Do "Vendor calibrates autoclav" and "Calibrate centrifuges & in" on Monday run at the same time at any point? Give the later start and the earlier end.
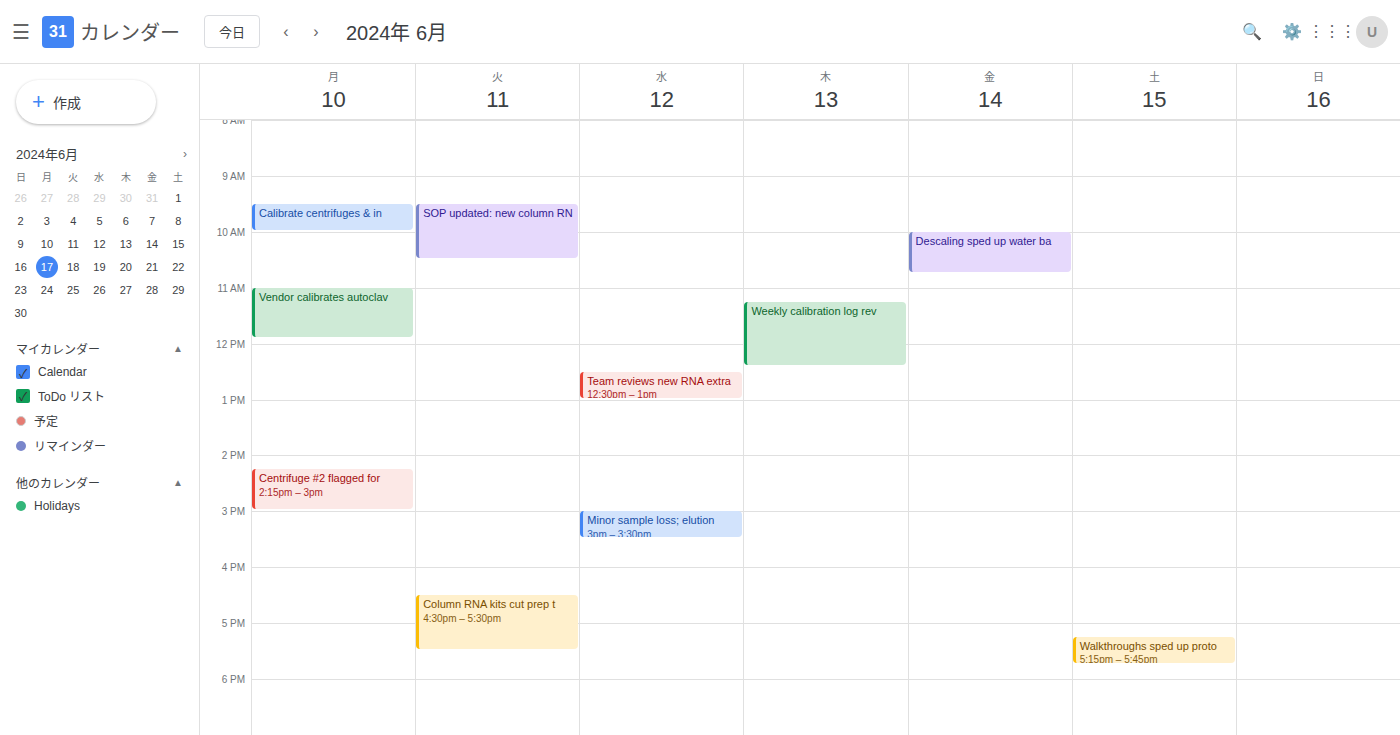
"Calibrate centrifuges & in" ends at 10:00 AM and "Vendor calibrates autoclav" starts at 11:00 AM -- no overlap.